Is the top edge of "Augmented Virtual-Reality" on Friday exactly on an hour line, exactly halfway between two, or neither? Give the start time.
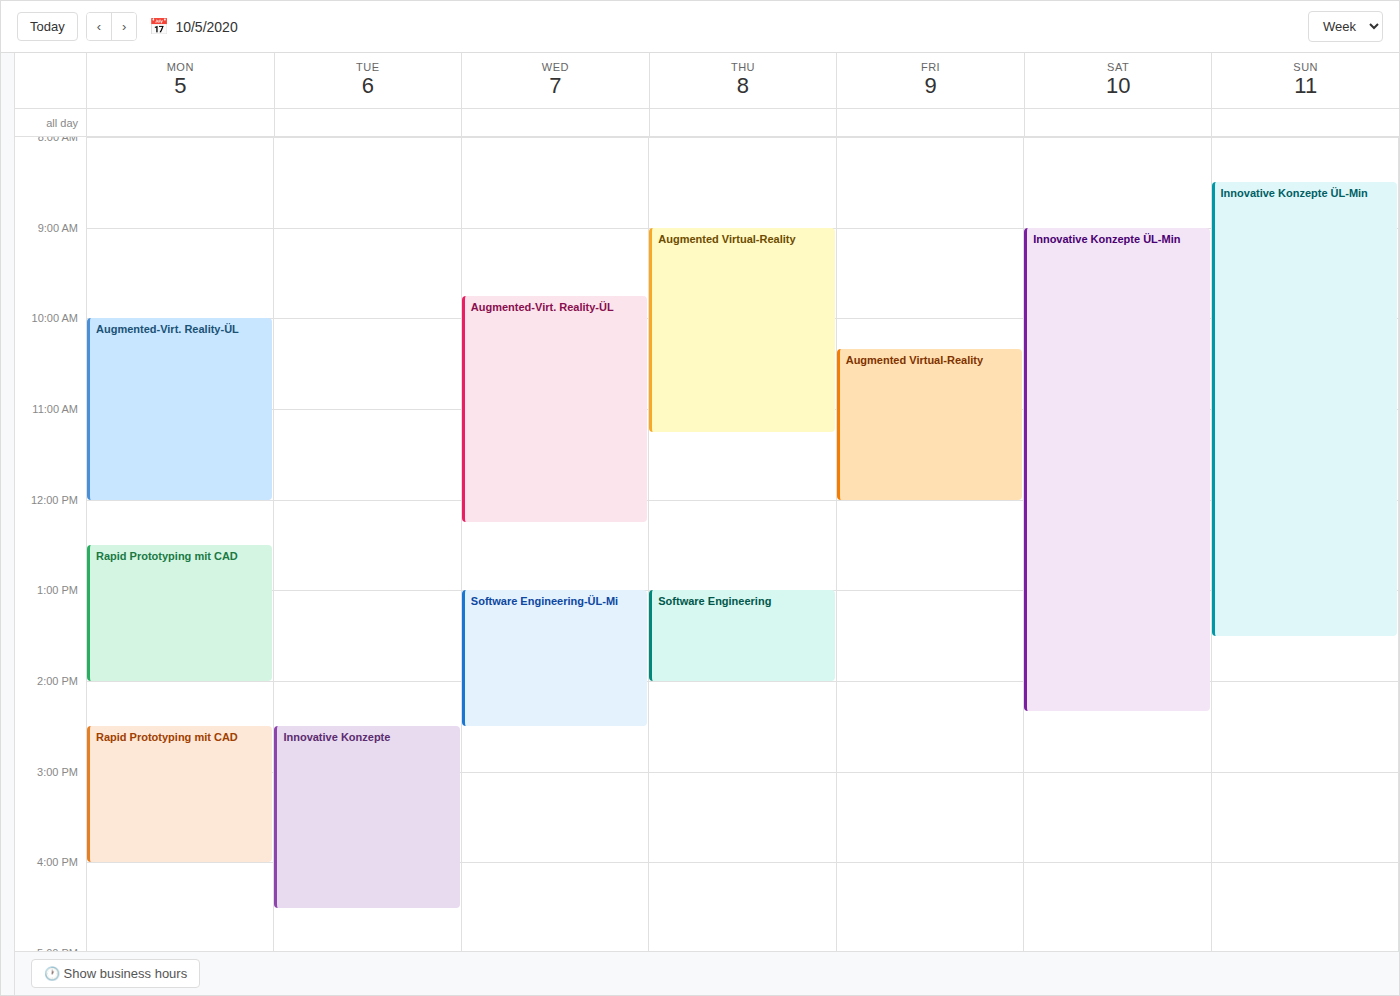
10:20 AM -- neither: 20 minutes below the 10 AM line and 40 minutes above the 11 AM line.